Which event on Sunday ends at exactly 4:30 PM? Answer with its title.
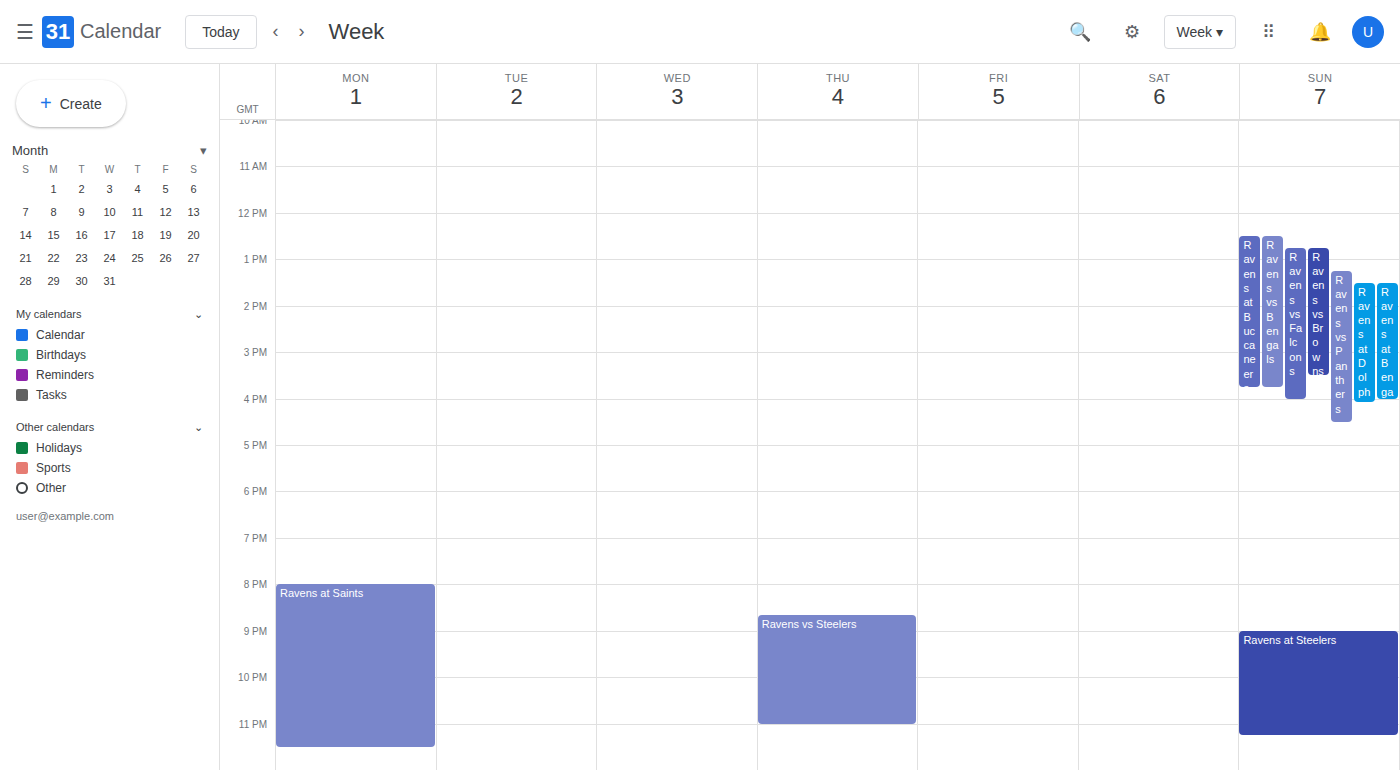
"Ravens vs Panthers"